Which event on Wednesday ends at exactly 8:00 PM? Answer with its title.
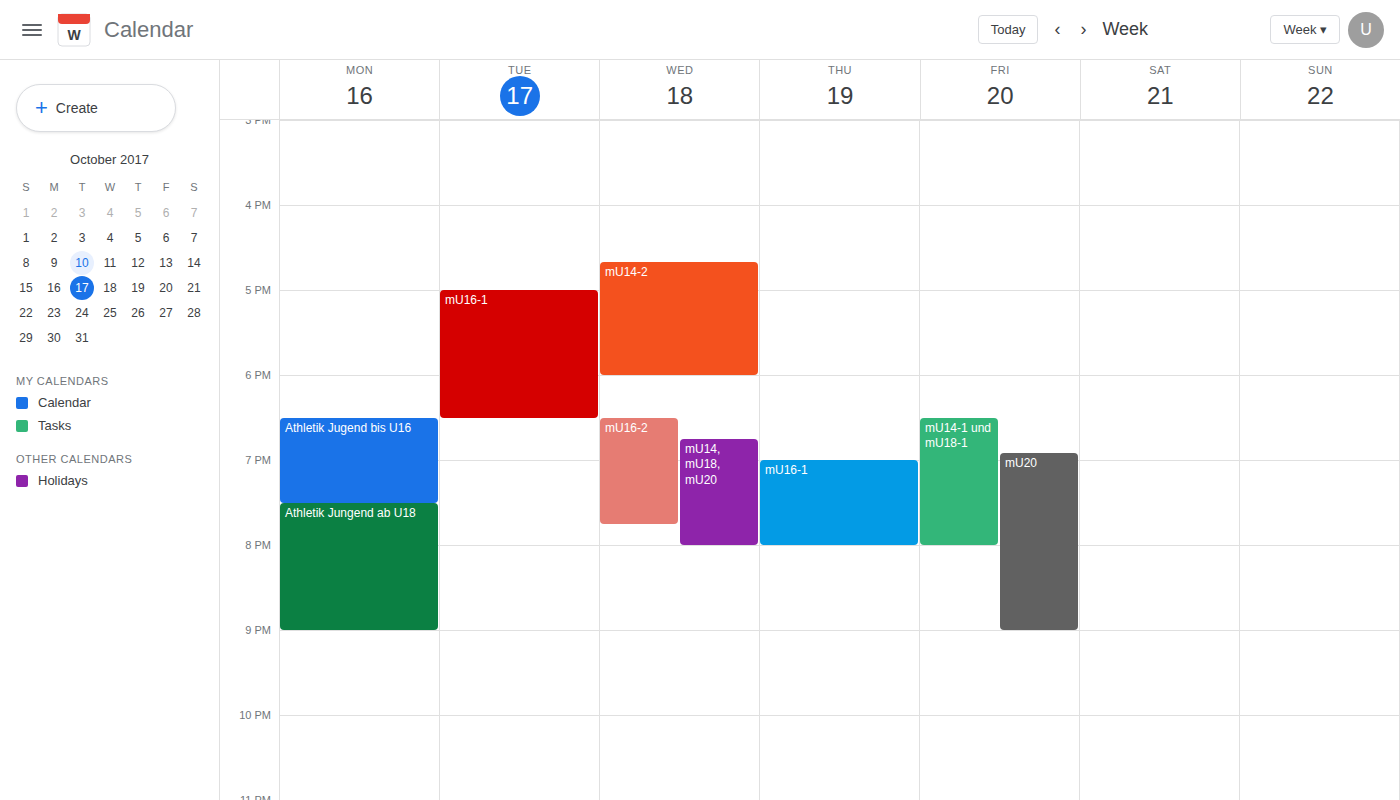
"mU14, mU18, mU20"